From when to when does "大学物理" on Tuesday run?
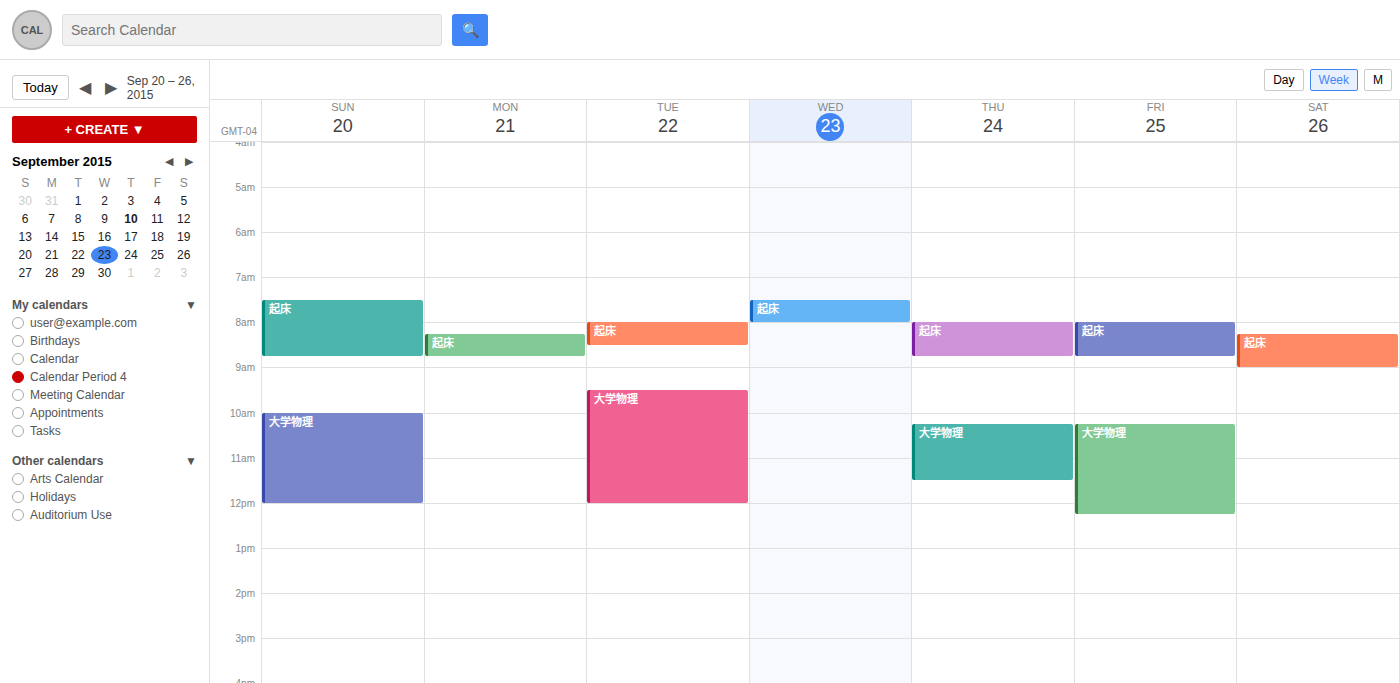
9:30 AM to 12:00 PM